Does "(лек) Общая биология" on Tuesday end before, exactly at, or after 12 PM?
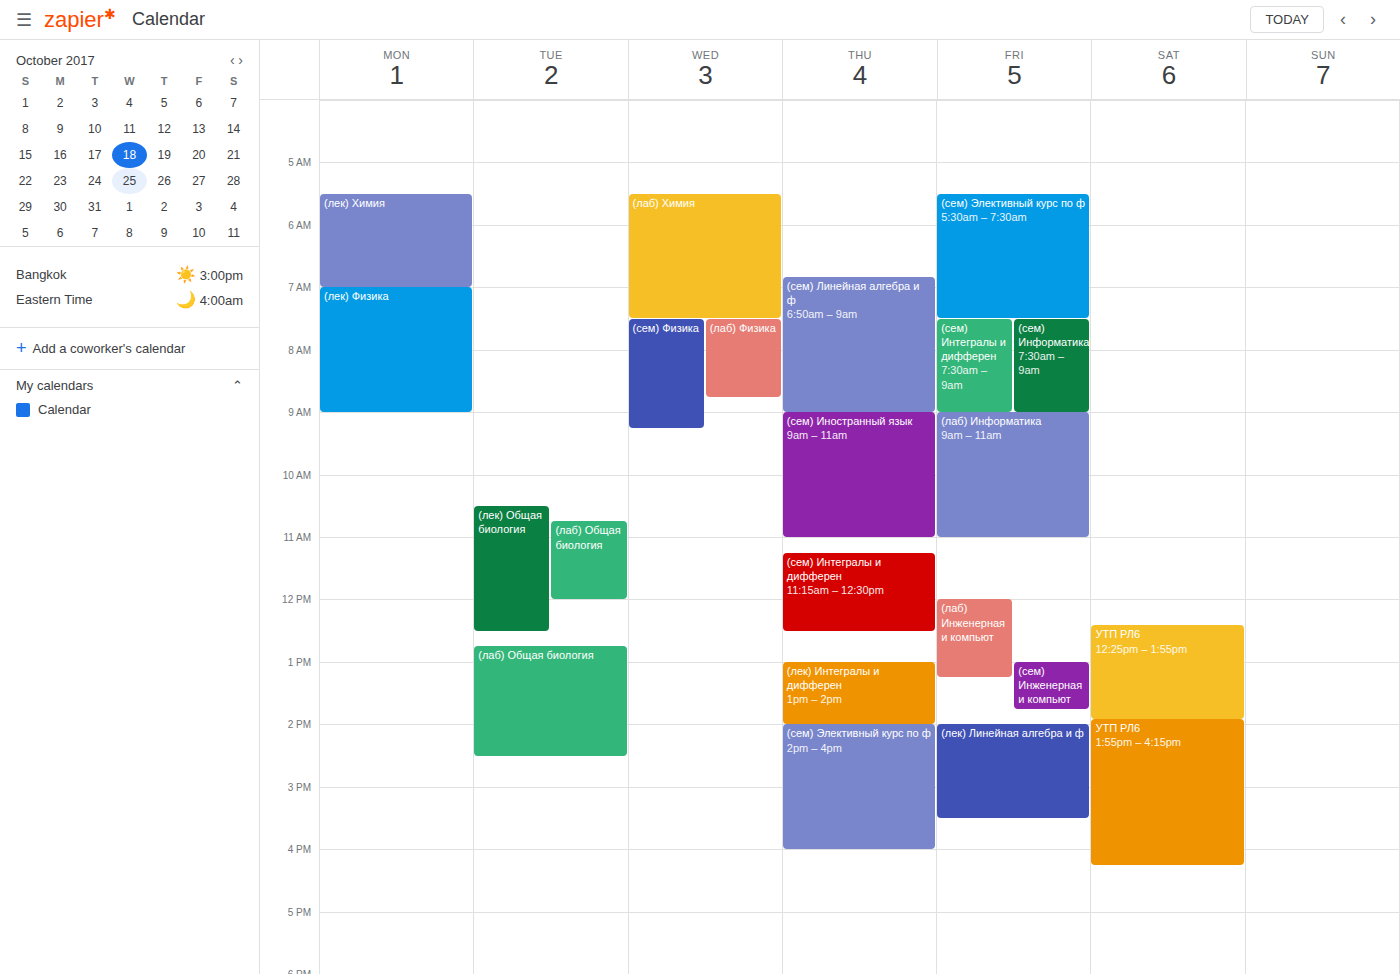
12:30 PM -- after 12 PM, 30 minutes below the 12 PM line.